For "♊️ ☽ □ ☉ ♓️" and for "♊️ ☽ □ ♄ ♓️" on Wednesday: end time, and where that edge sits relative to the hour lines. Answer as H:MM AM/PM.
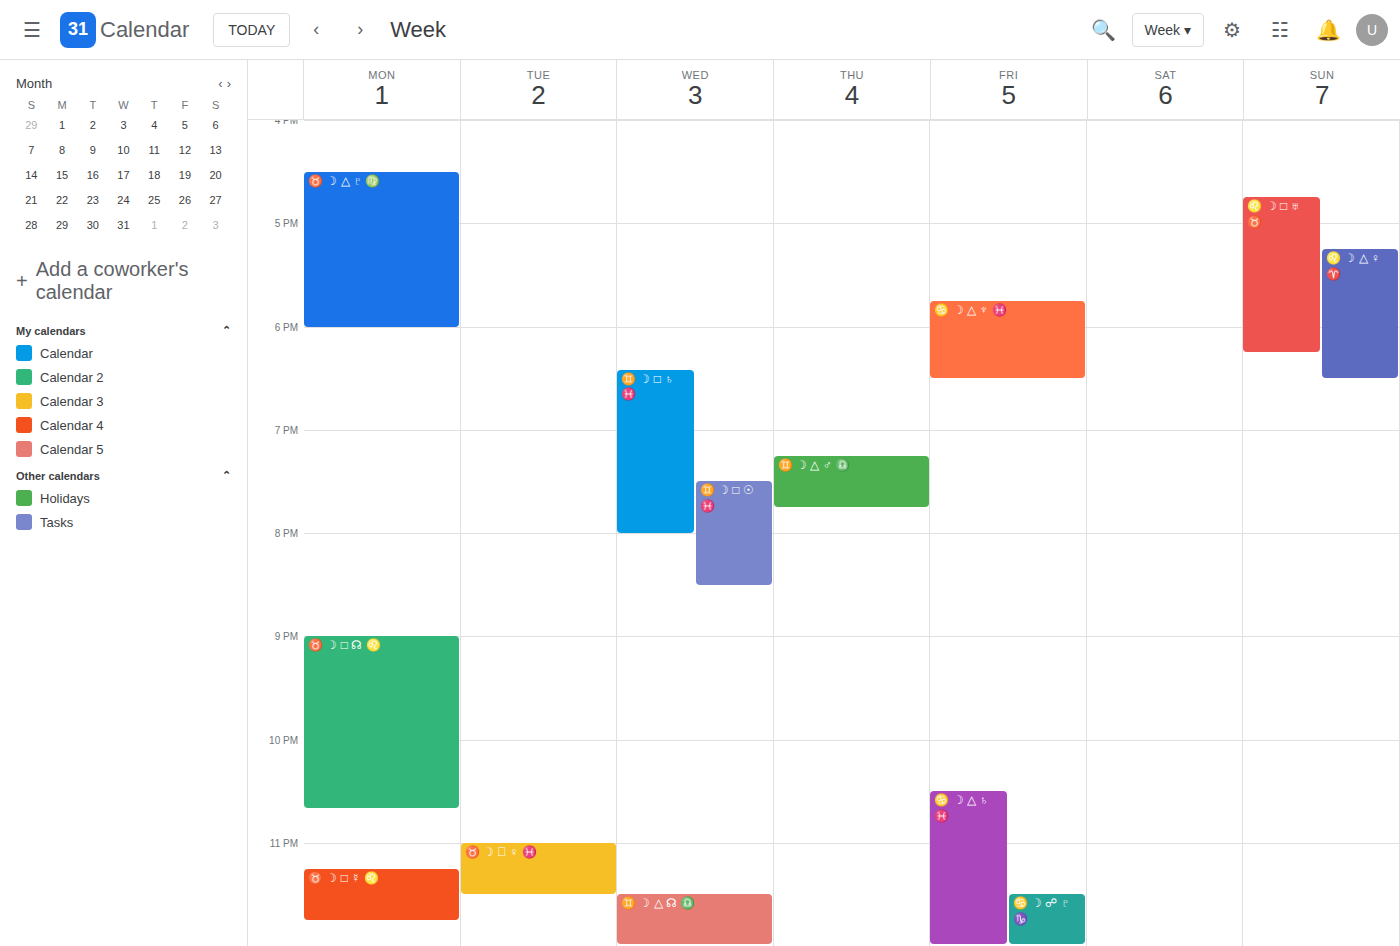
"♊️ ☽ □ ☉ ♓️": 8:30 PM, halfway between the 8 PM and 9 PM lines. "♊️ ☽ □ ♄ ♓️": 8:00 PM, exactly on the 8 PM line.